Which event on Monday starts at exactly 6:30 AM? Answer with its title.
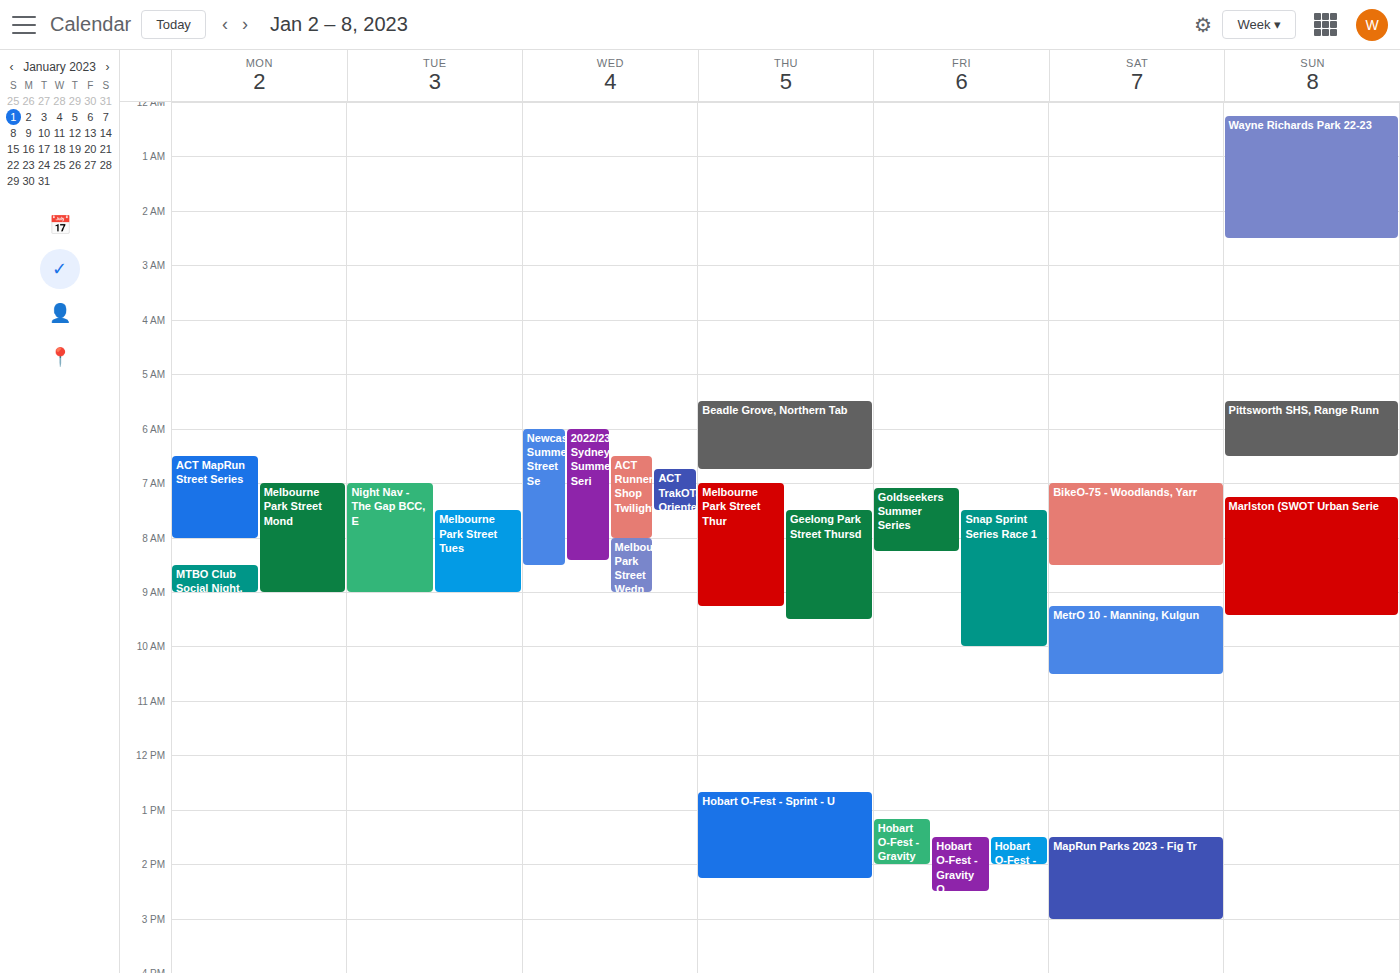
"ACT MapRun Street Series"